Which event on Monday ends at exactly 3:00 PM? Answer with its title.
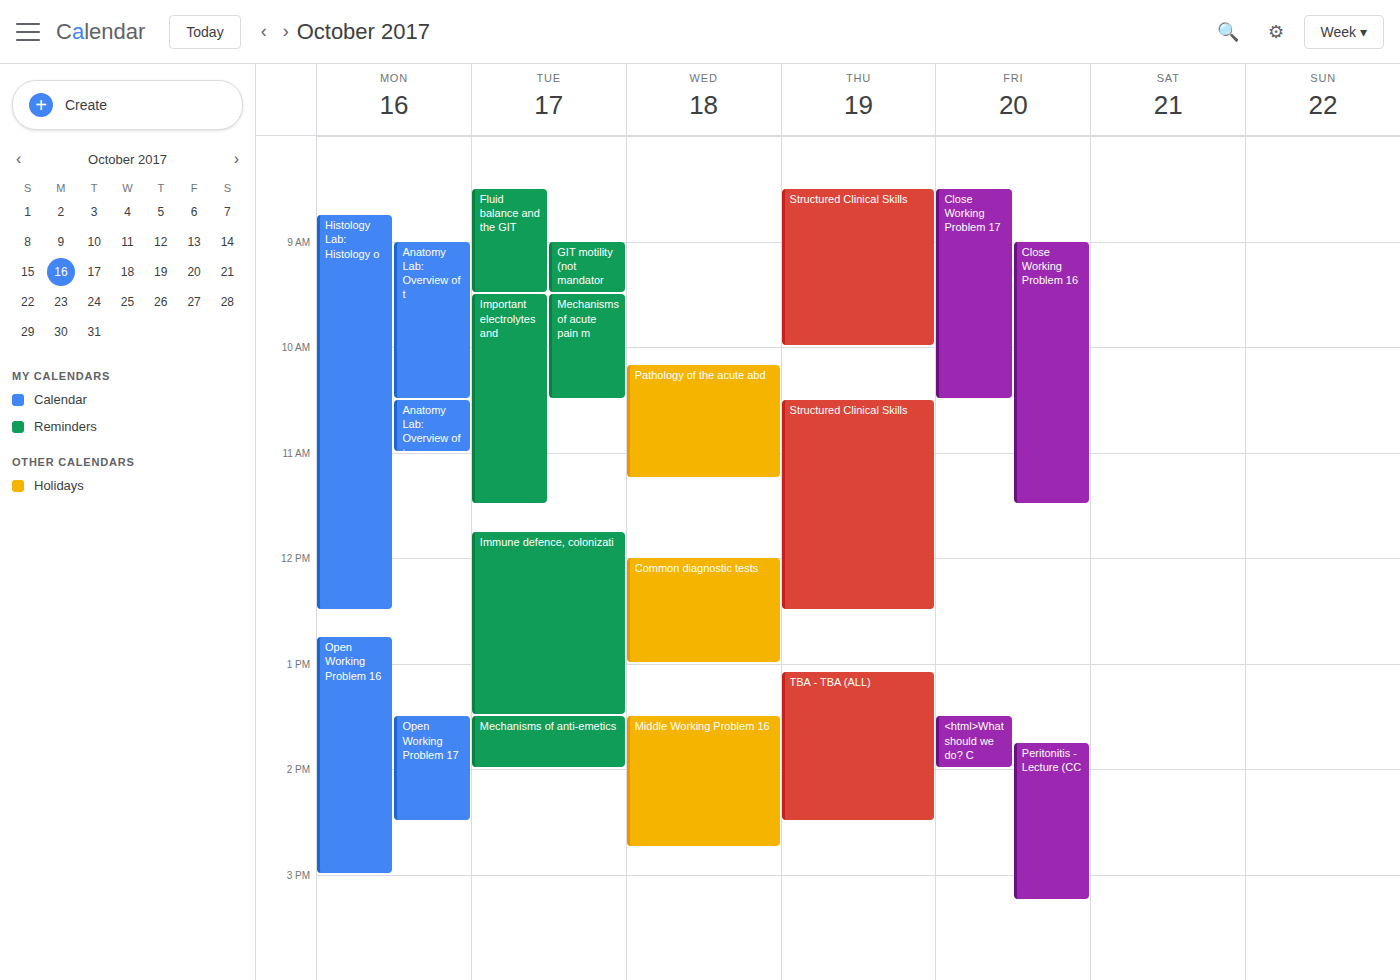
"Open Working Problem 16"